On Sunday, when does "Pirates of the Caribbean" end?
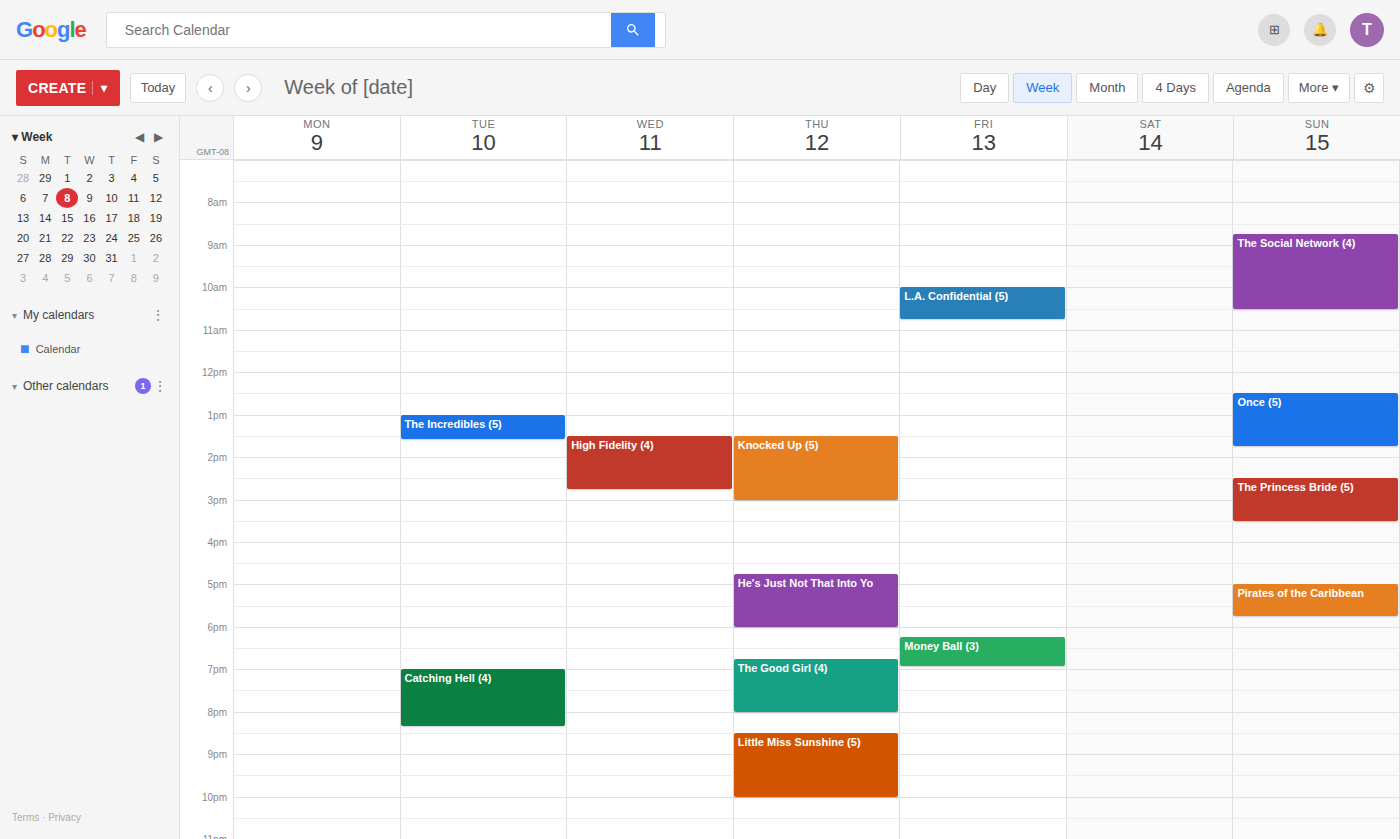
5:45 PM